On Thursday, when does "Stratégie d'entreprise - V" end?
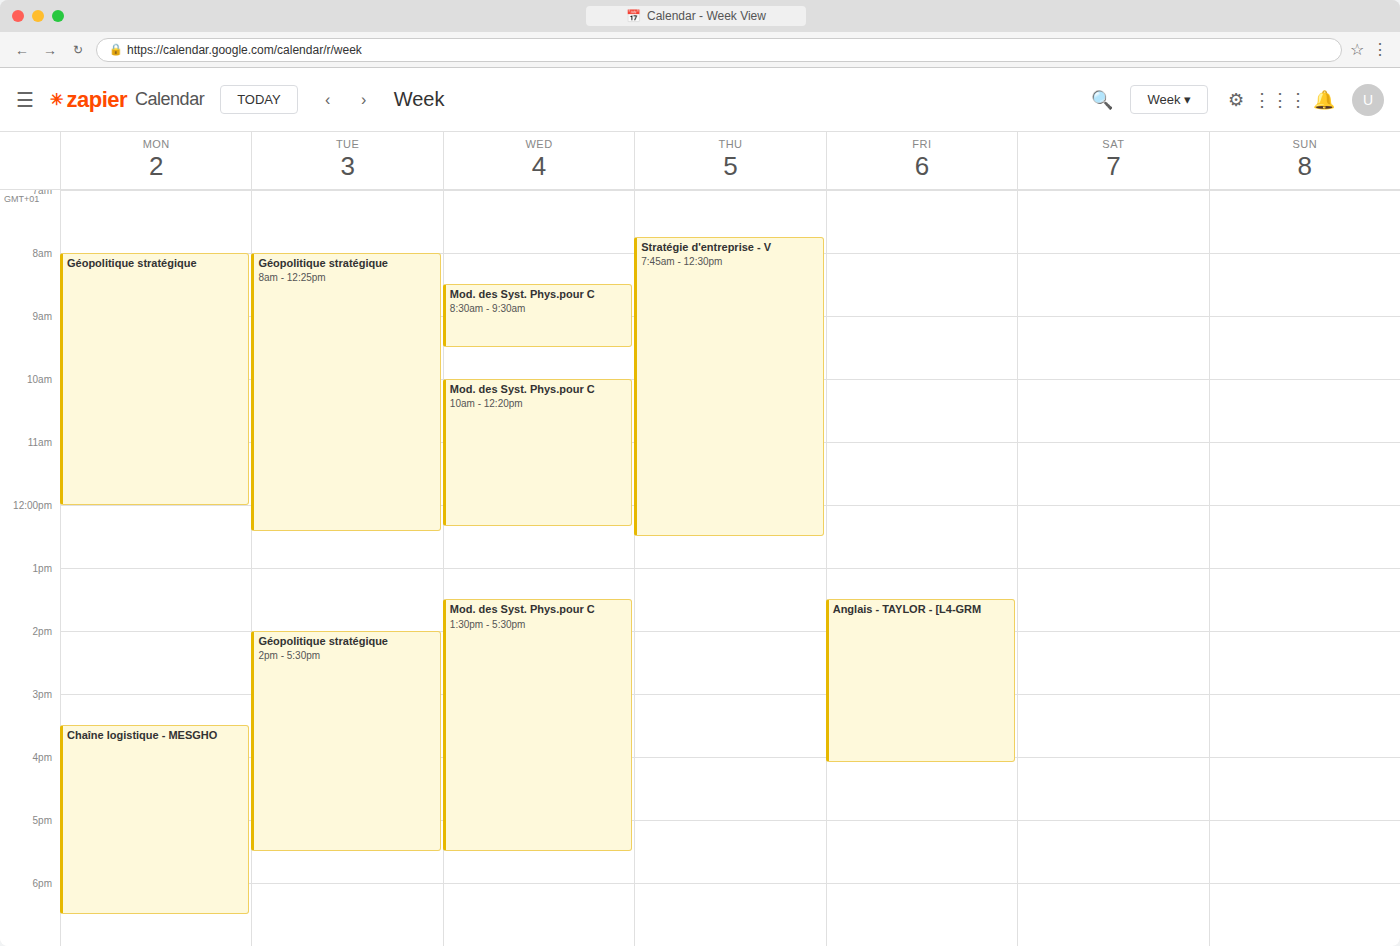
12:30 PM